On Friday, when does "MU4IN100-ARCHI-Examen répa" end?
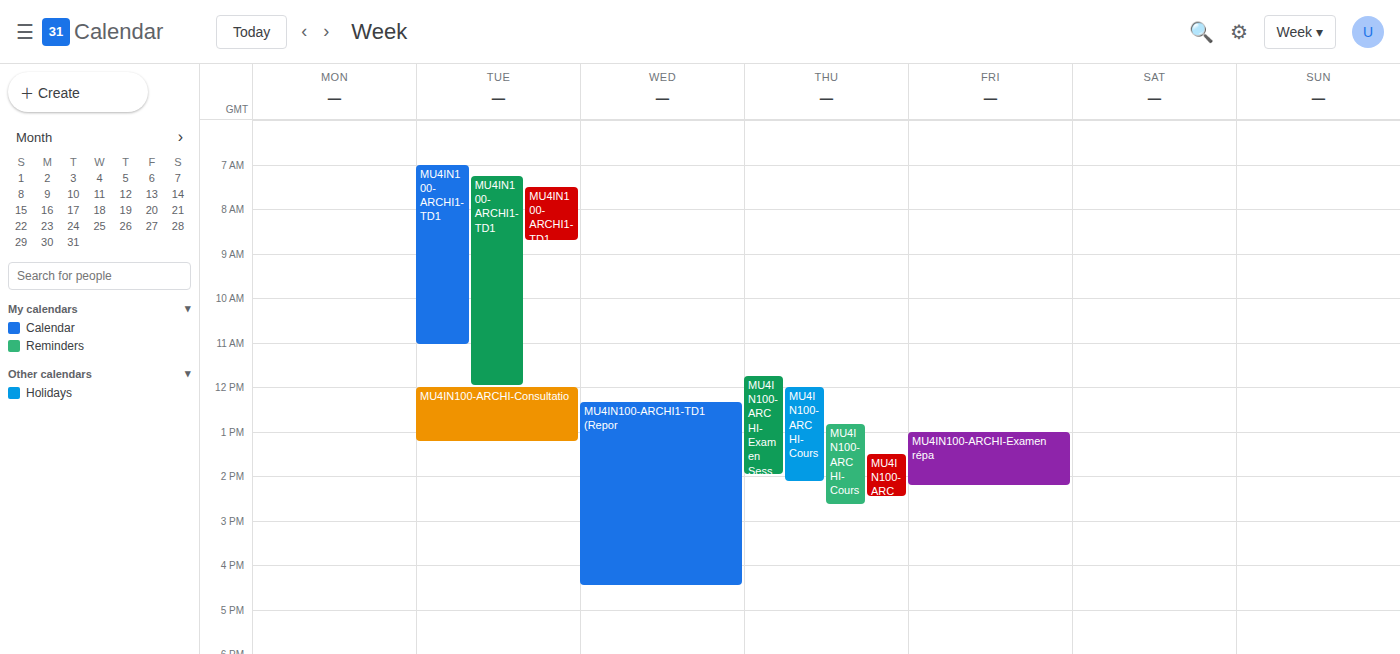
14:15